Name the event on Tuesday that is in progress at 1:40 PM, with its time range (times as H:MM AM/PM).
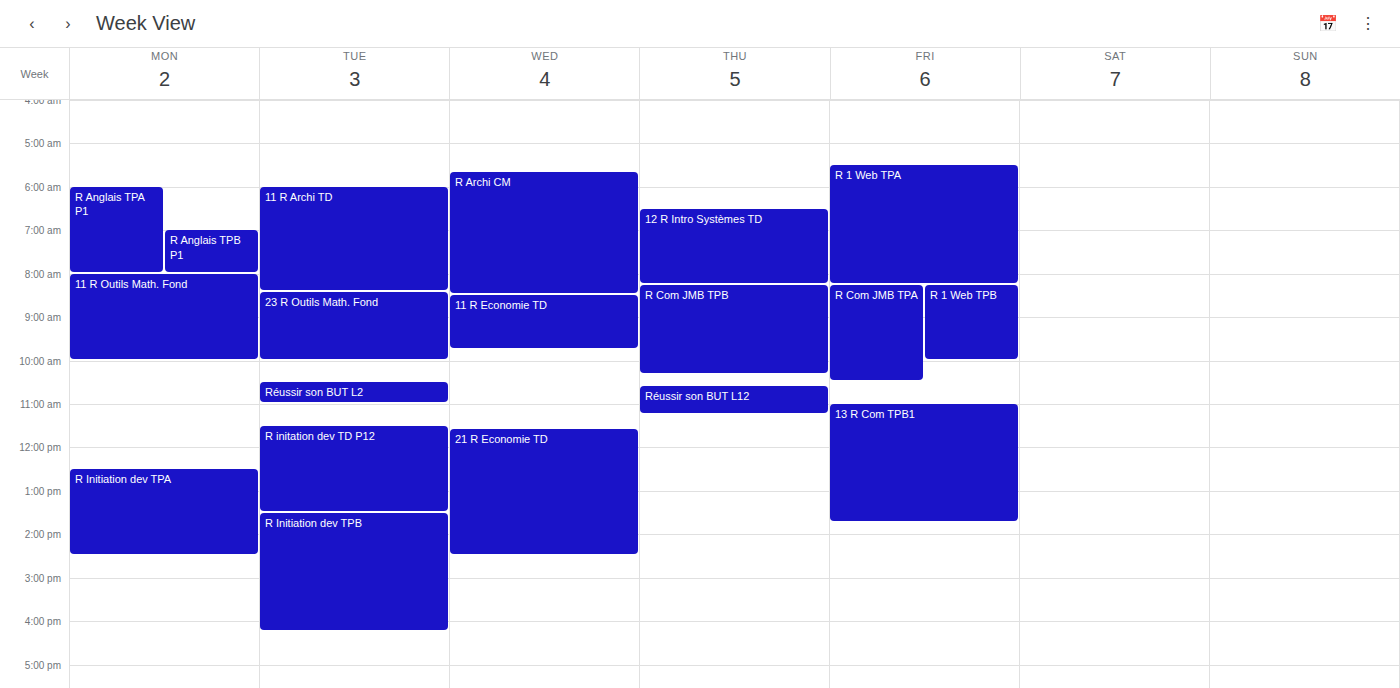
"R Initiation dev TPB", 1:30 PM to 4:15 PM